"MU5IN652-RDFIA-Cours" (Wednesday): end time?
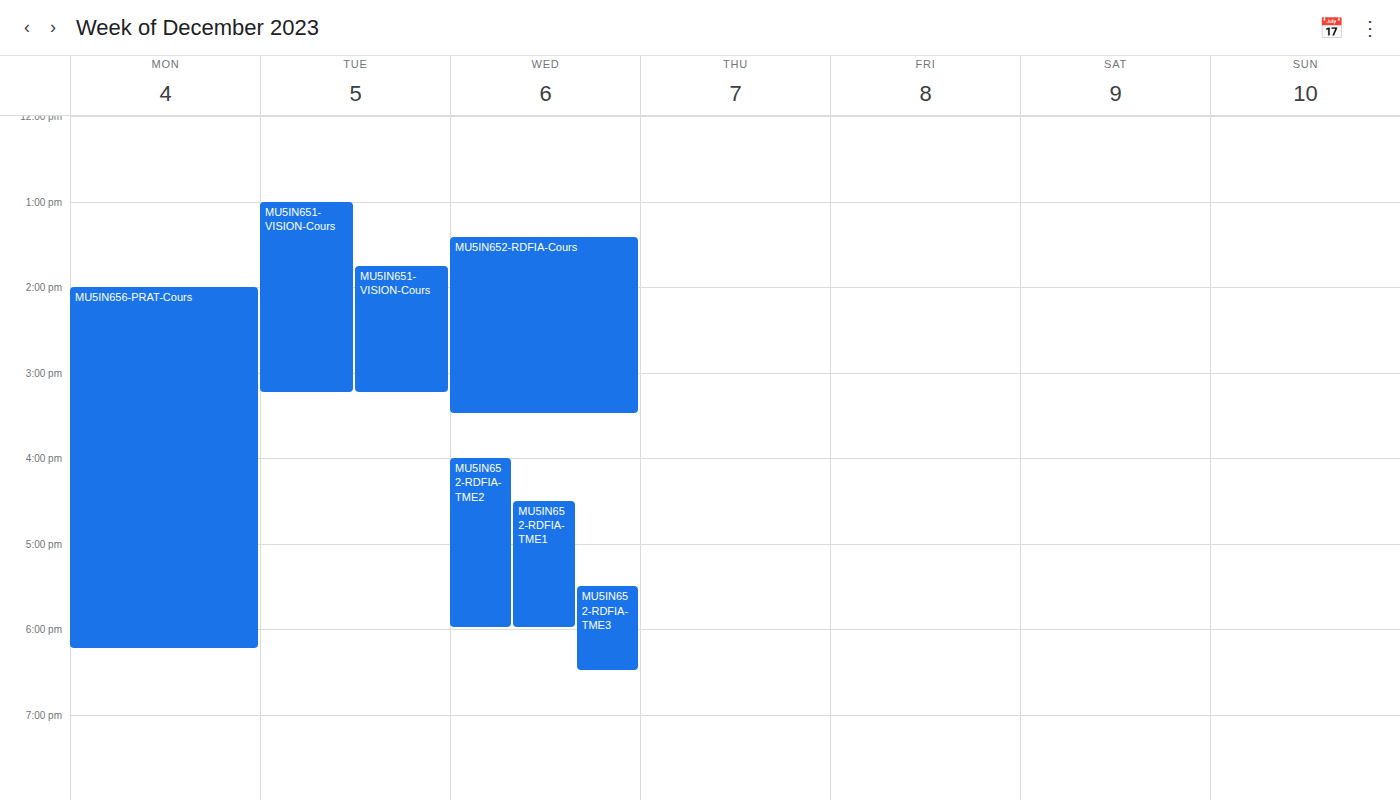
3:30 PM